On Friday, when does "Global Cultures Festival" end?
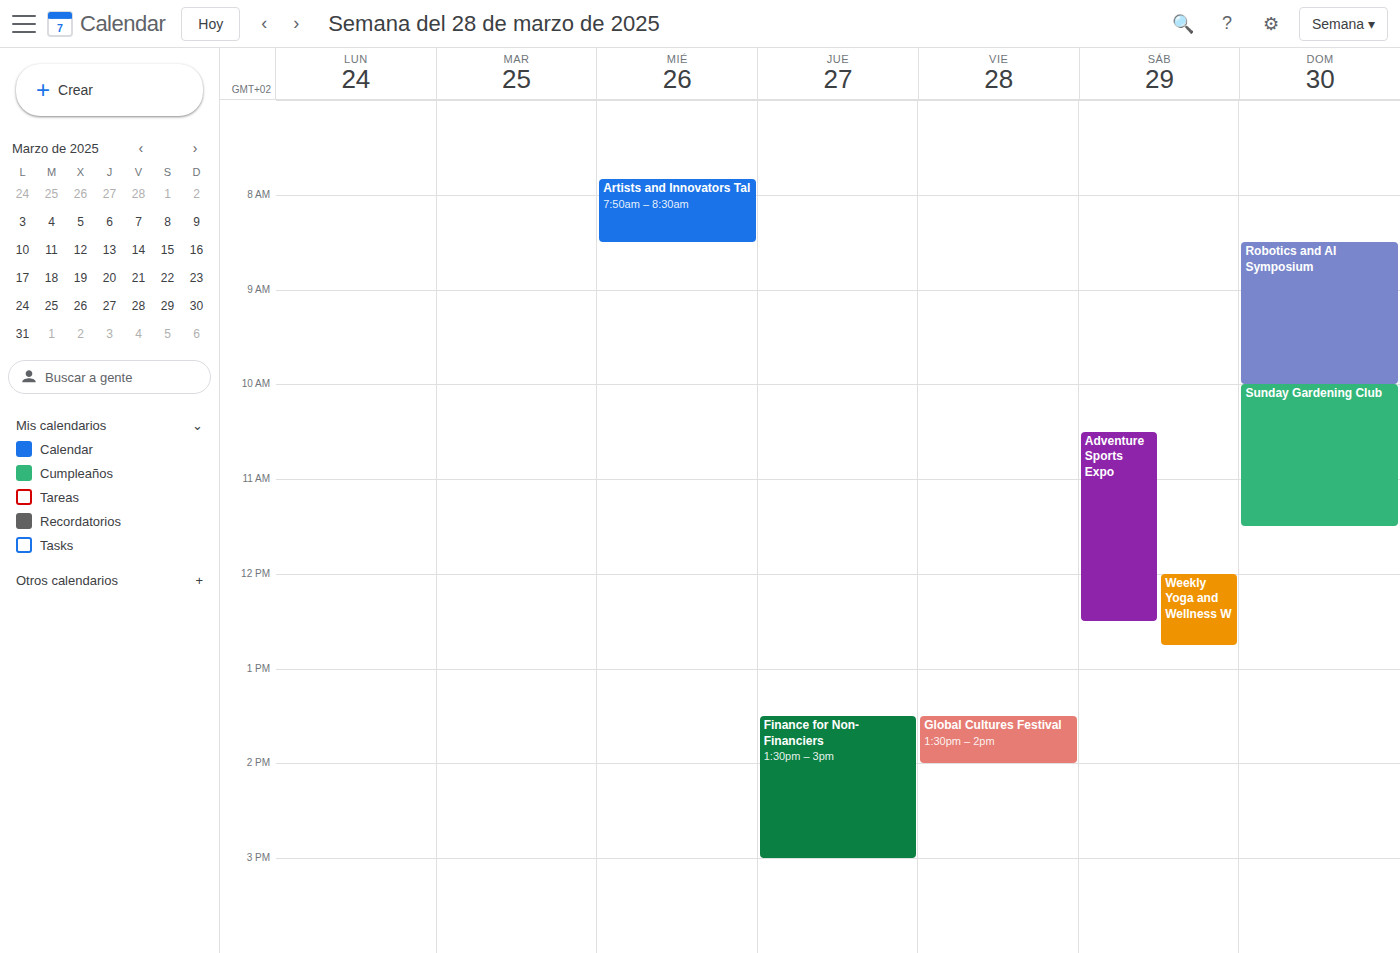
2:00 PM